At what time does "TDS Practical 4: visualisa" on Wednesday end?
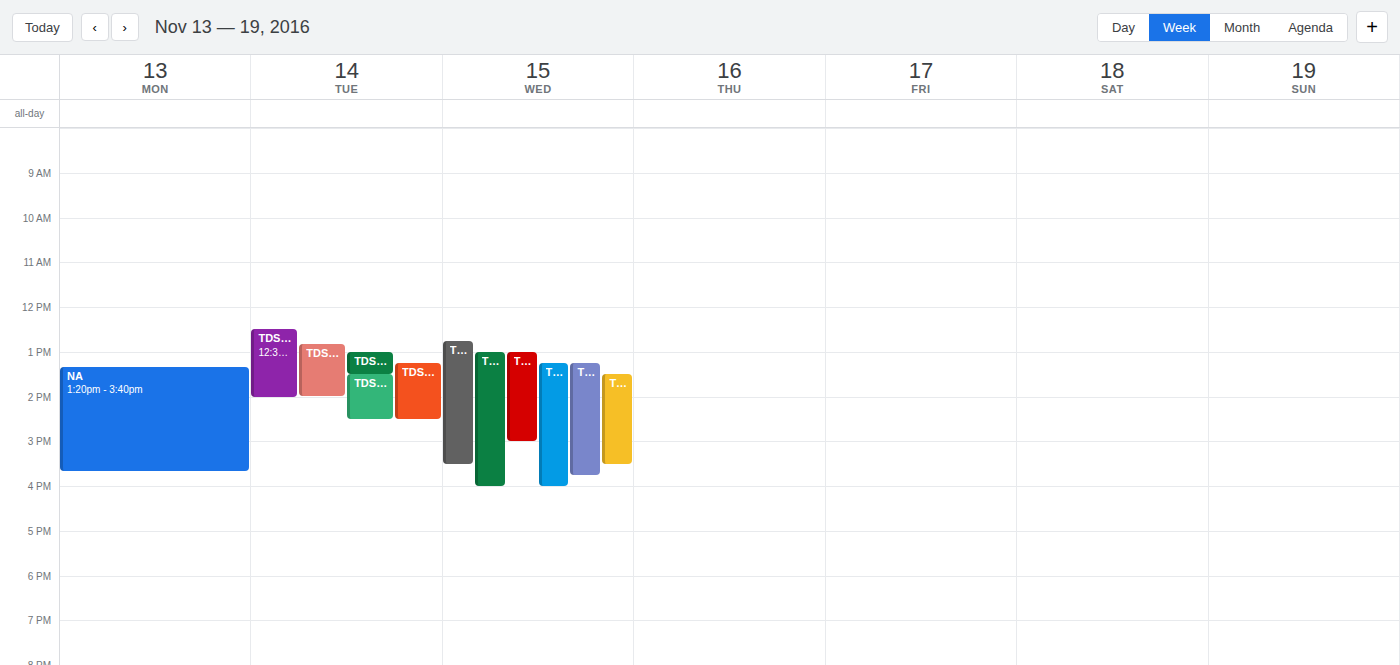
3:00 PM